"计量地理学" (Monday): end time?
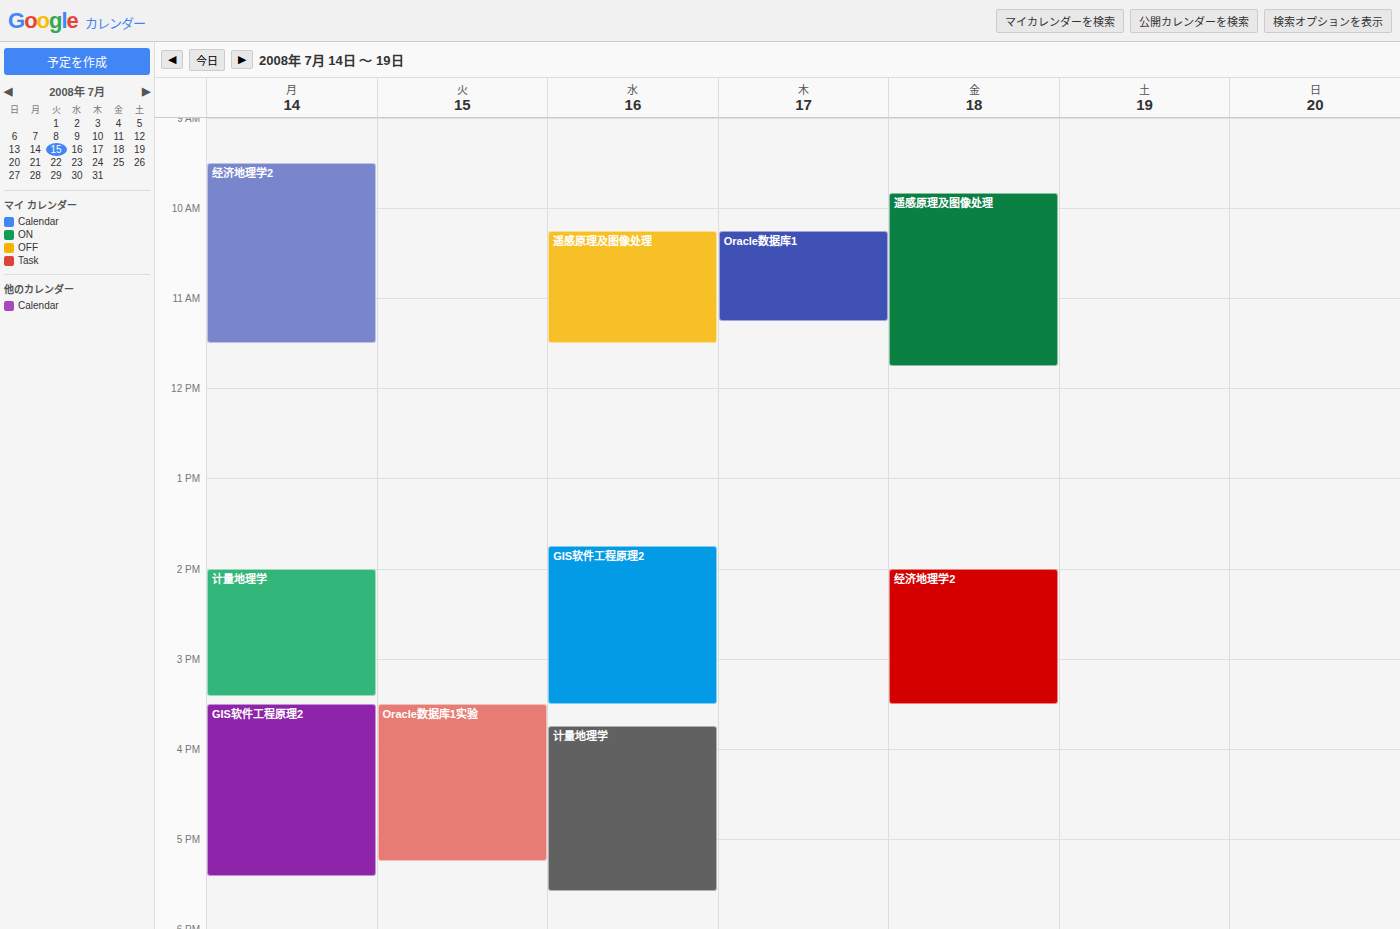
3:25 PM